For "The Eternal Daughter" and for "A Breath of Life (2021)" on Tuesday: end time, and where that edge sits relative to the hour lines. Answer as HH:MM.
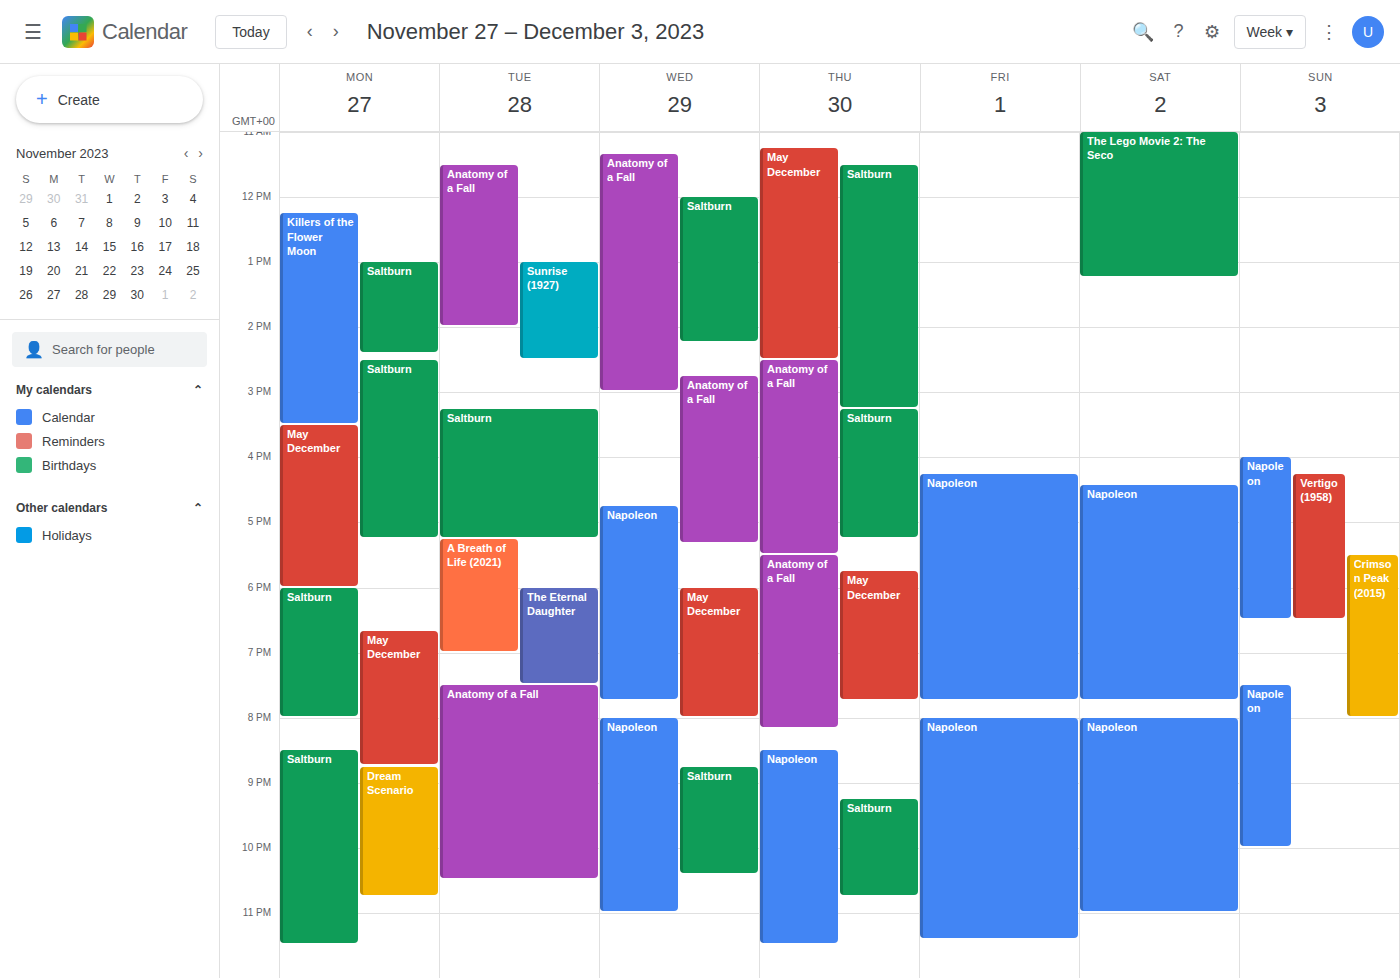
"The Eternal Daughter": 19:30, halfway between the 19:00 and 20:00 lines. "A Breath of Life (2021)": 19:00, exactly on the 19:00 line.